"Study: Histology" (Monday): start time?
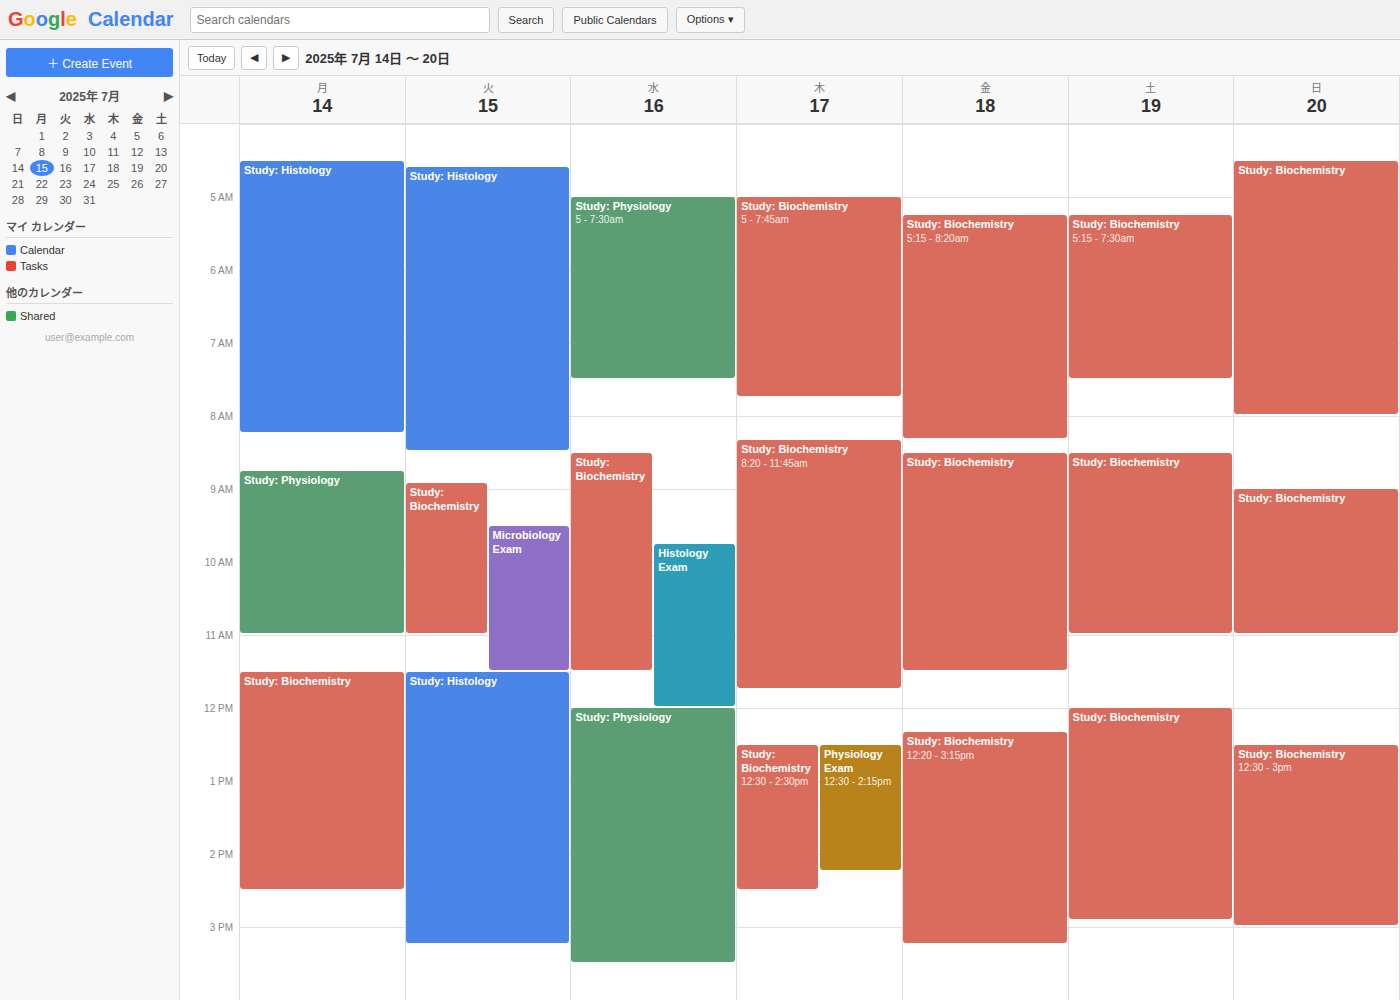
04:30